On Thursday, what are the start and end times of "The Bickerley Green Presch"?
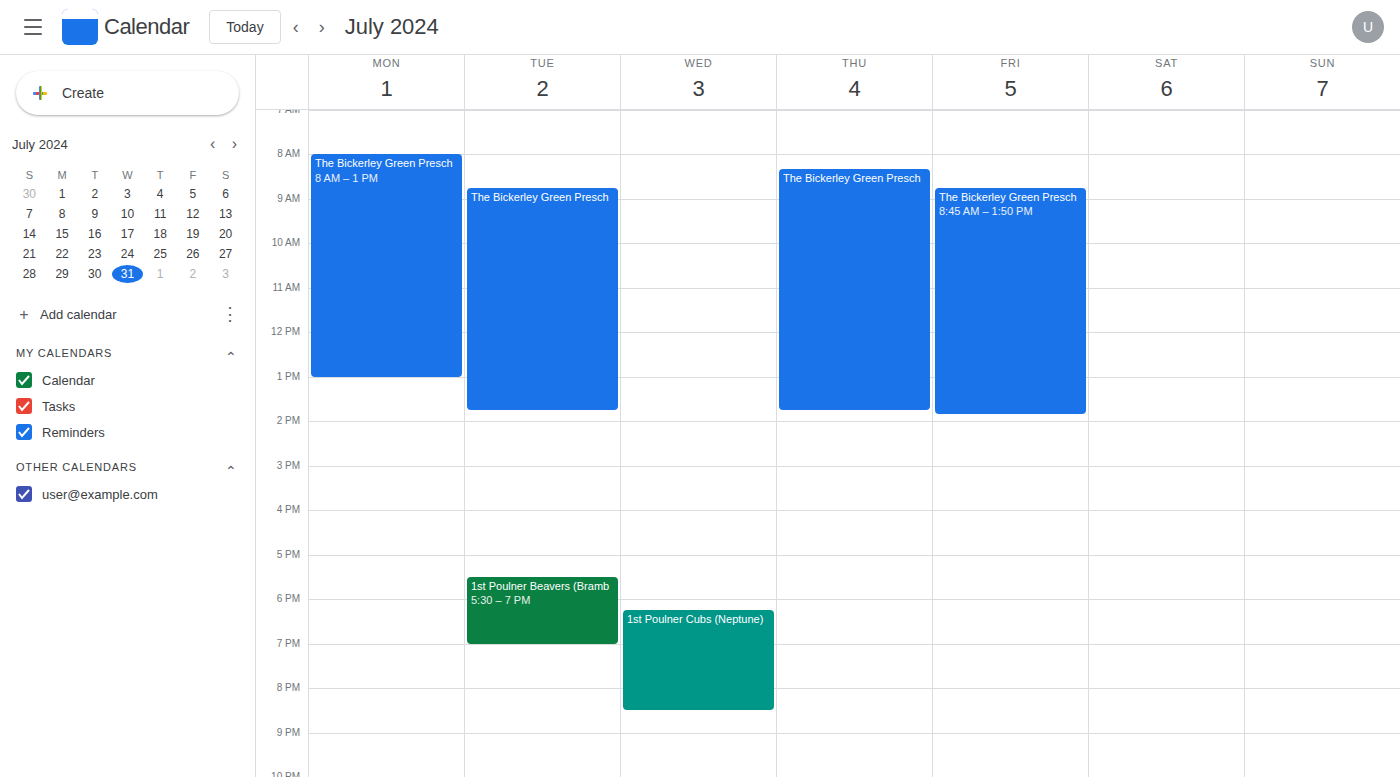
8:20 AM to 1:45 PM